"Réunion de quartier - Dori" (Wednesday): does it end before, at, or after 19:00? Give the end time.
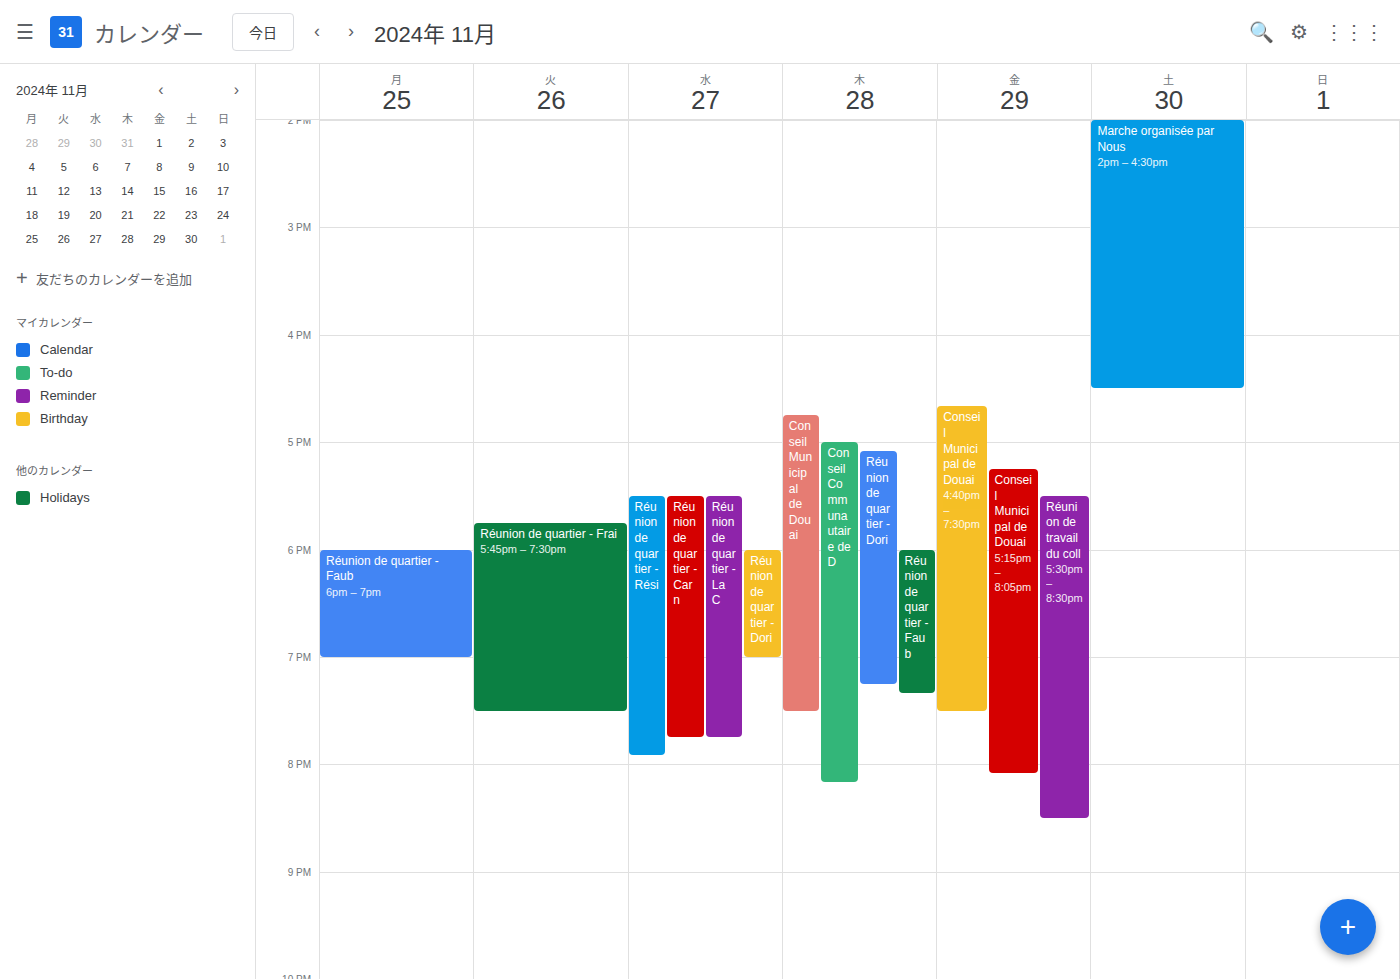
19:00 -- exactly at 19:00, on the 19:00 line.